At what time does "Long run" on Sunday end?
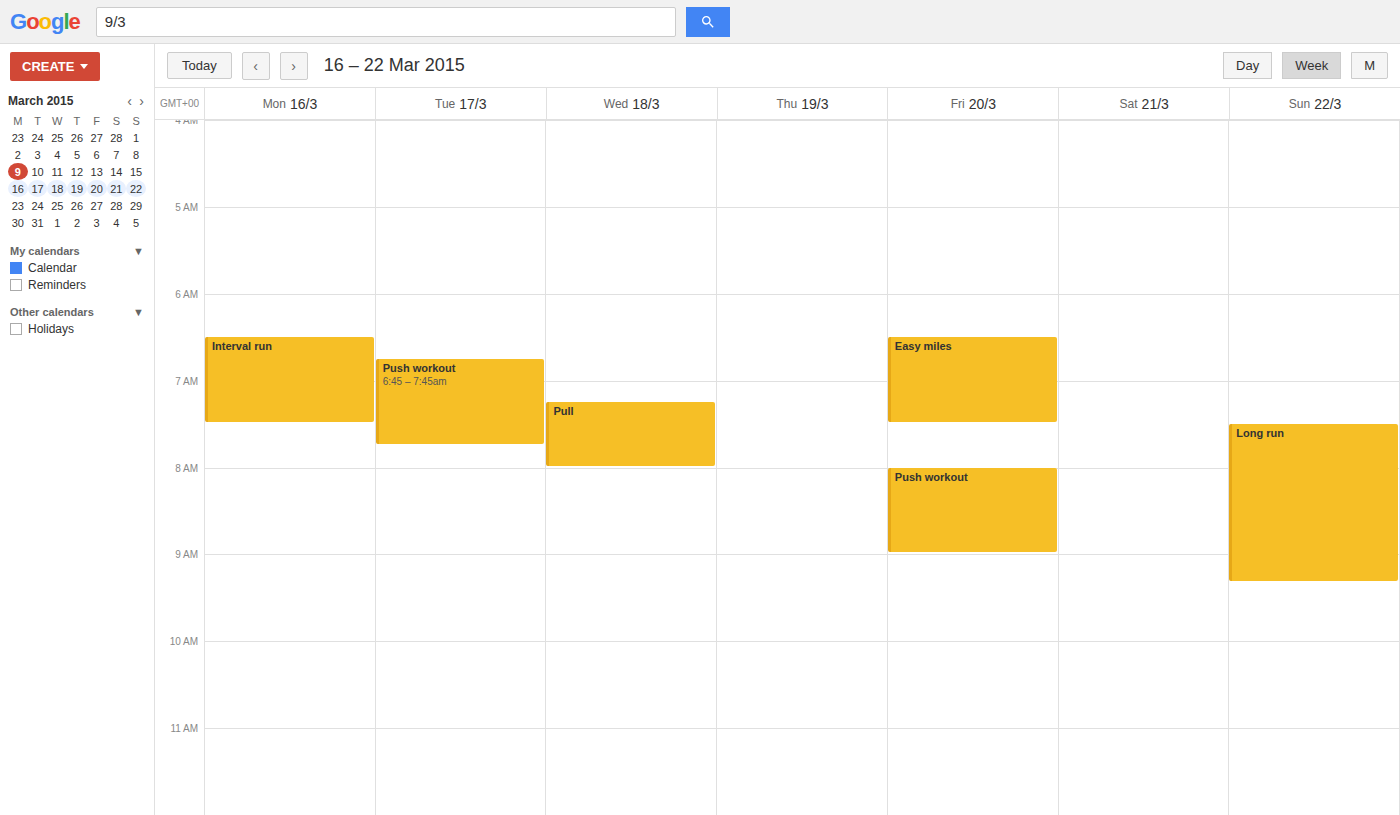
9:20 AM